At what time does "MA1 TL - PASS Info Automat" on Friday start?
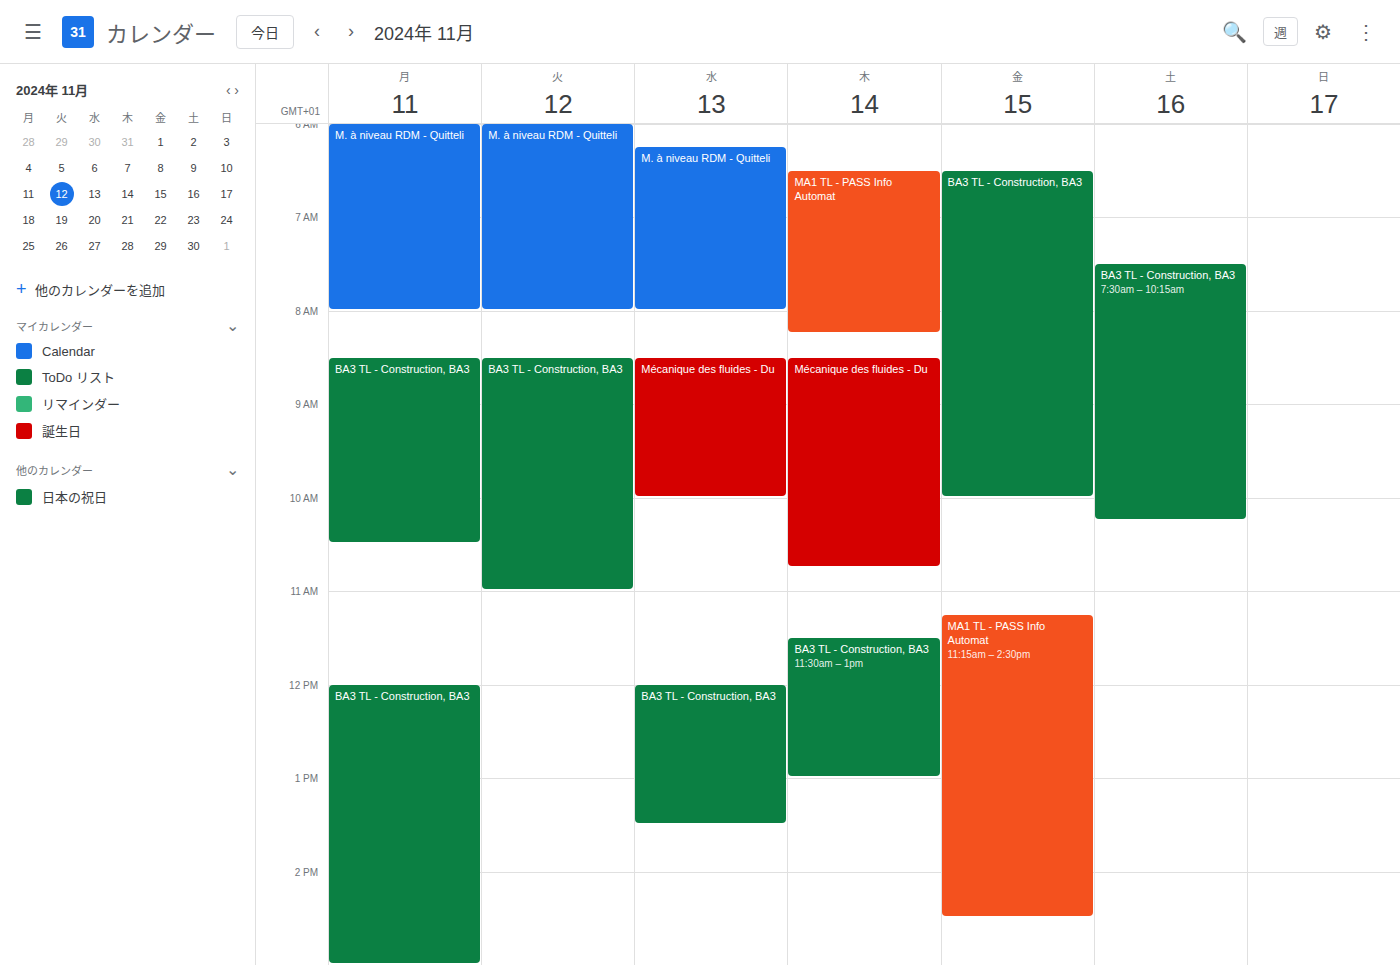
11:15